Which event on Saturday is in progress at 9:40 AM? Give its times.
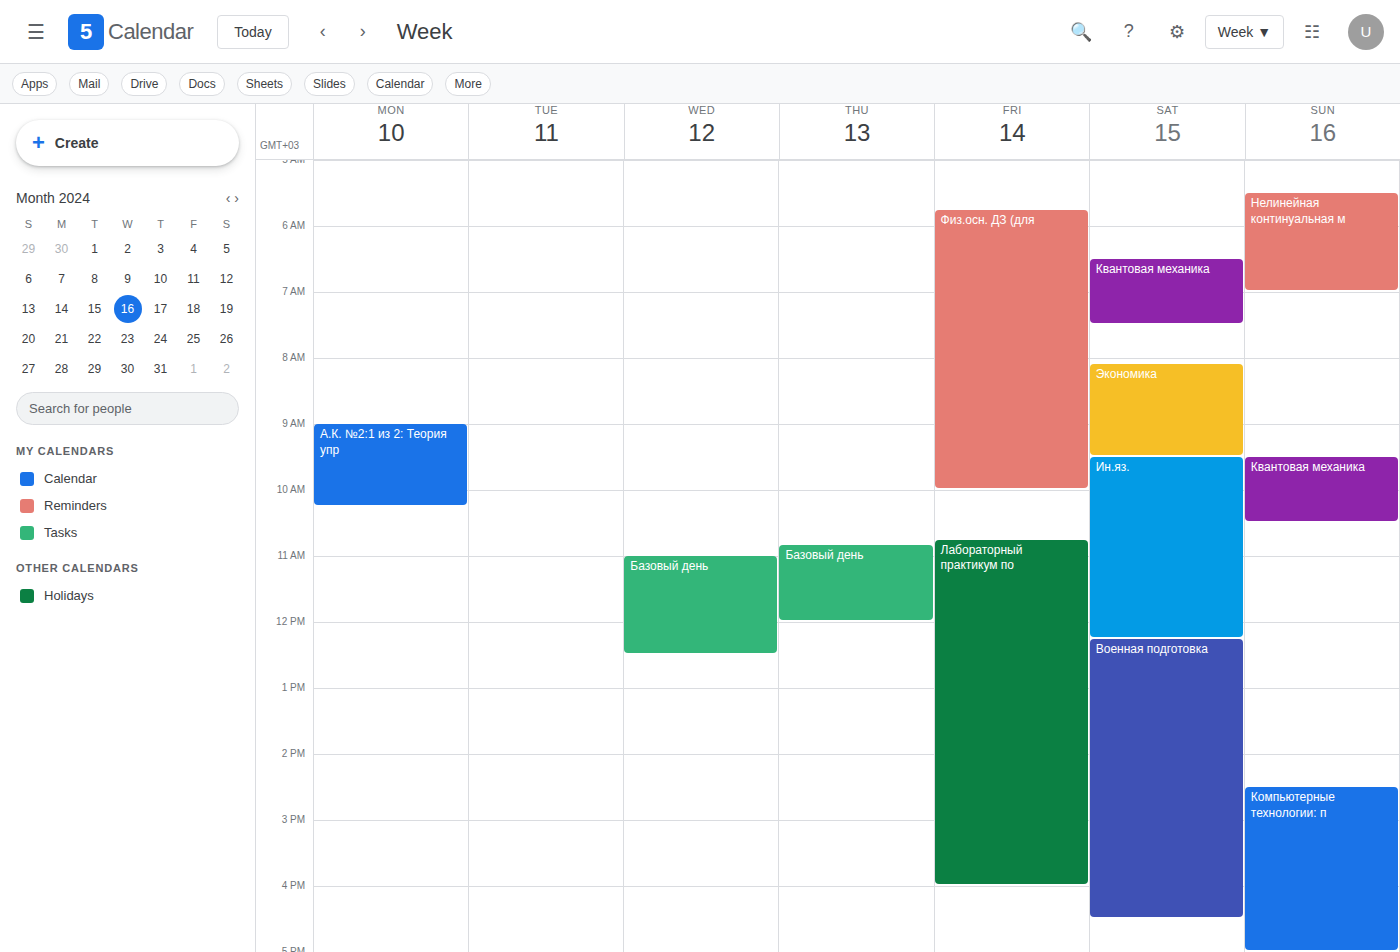
"Ин.яз.", 9:30 AM to 12:15 PM